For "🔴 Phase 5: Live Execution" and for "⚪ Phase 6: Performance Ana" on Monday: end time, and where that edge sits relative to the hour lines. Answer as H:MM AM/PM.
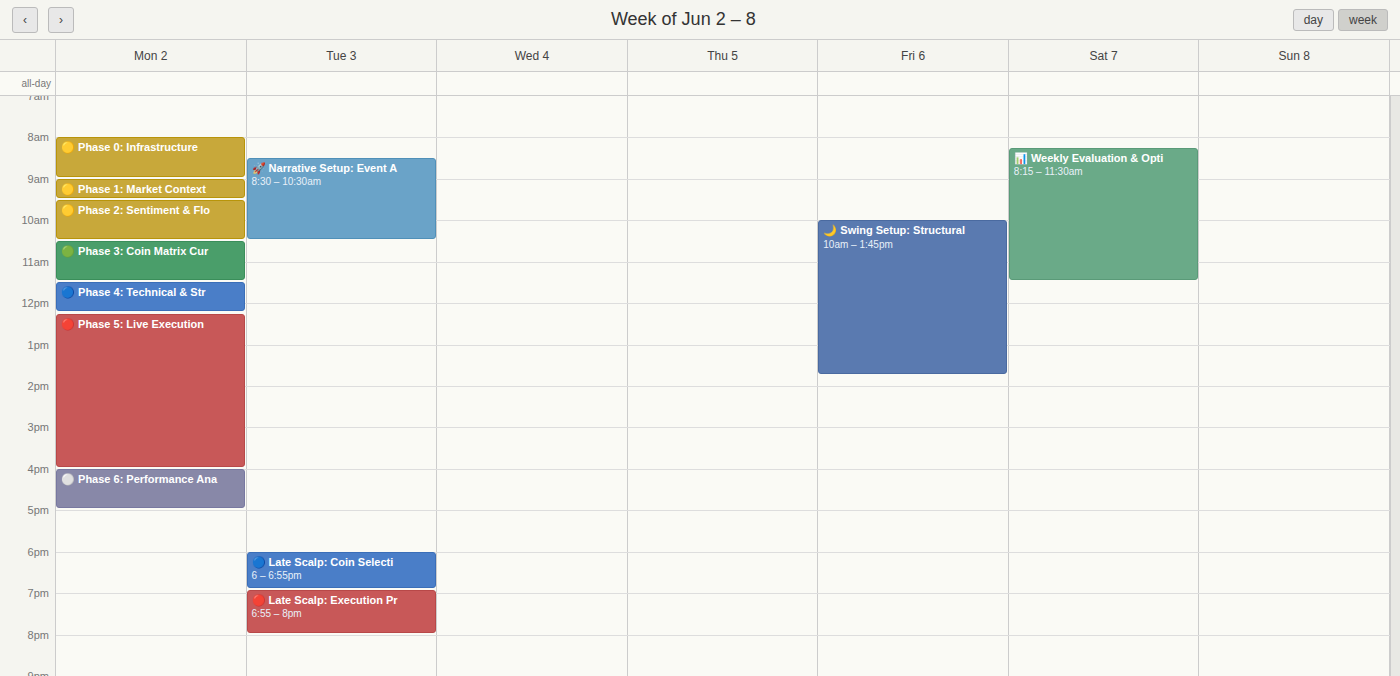
"🔴 Phase 5: Live Execution": 4:00 PM, exactly on the 4 PM line. "⚪ Phase 6: Performance Ana": 5:00 PM, exactly on the 5 PM line.